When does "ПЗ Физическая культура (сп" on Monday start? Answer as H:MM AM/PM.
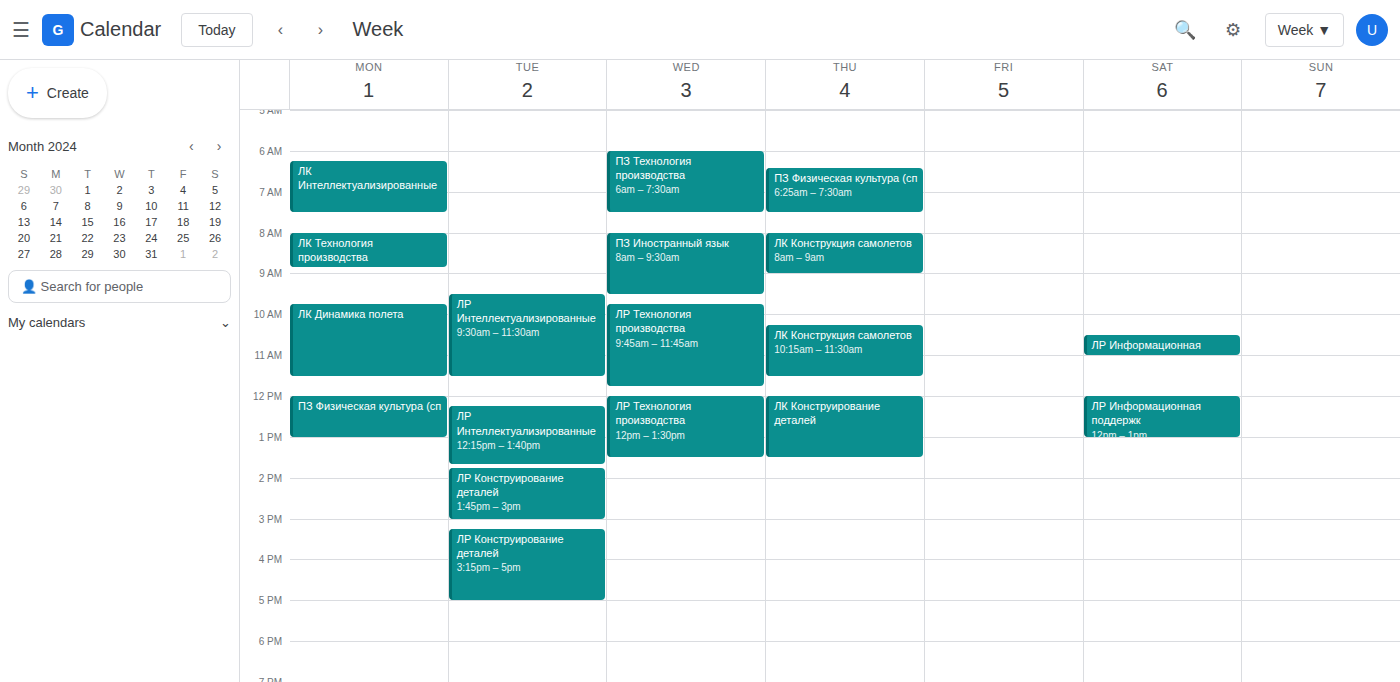
12:00 PM